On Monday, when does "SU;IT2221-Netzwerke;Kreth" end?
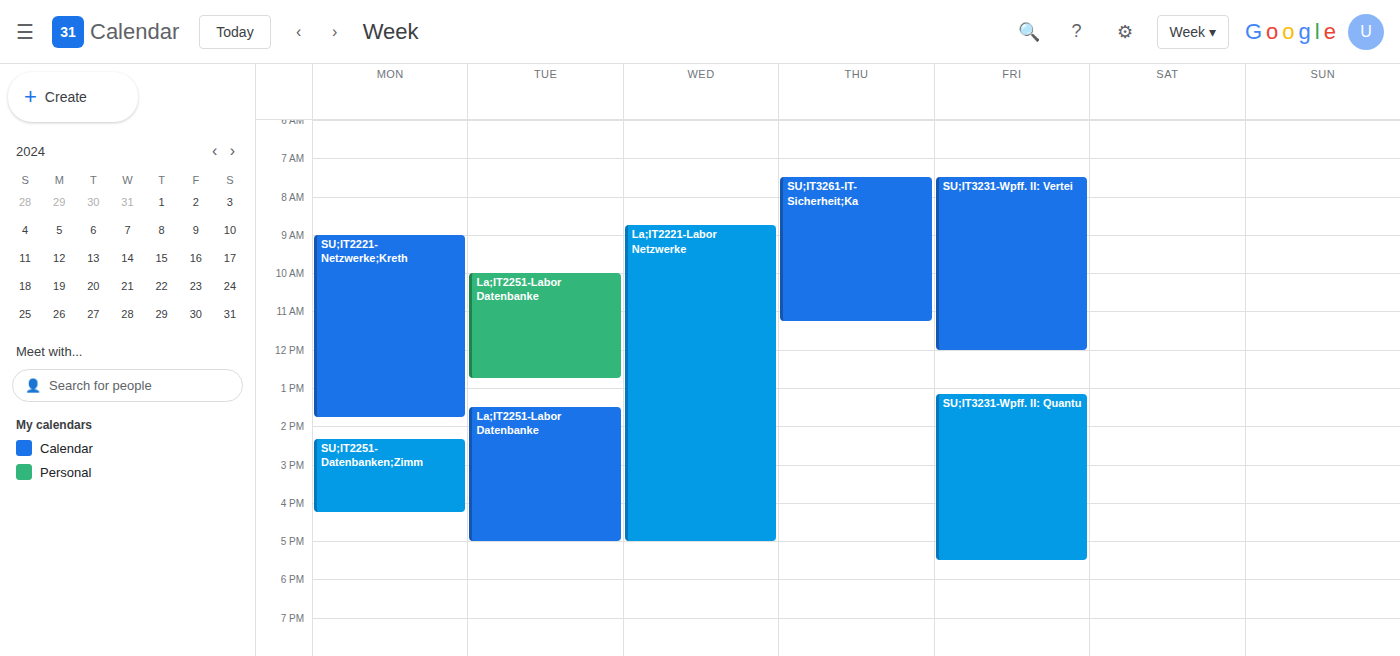
1:45 PM